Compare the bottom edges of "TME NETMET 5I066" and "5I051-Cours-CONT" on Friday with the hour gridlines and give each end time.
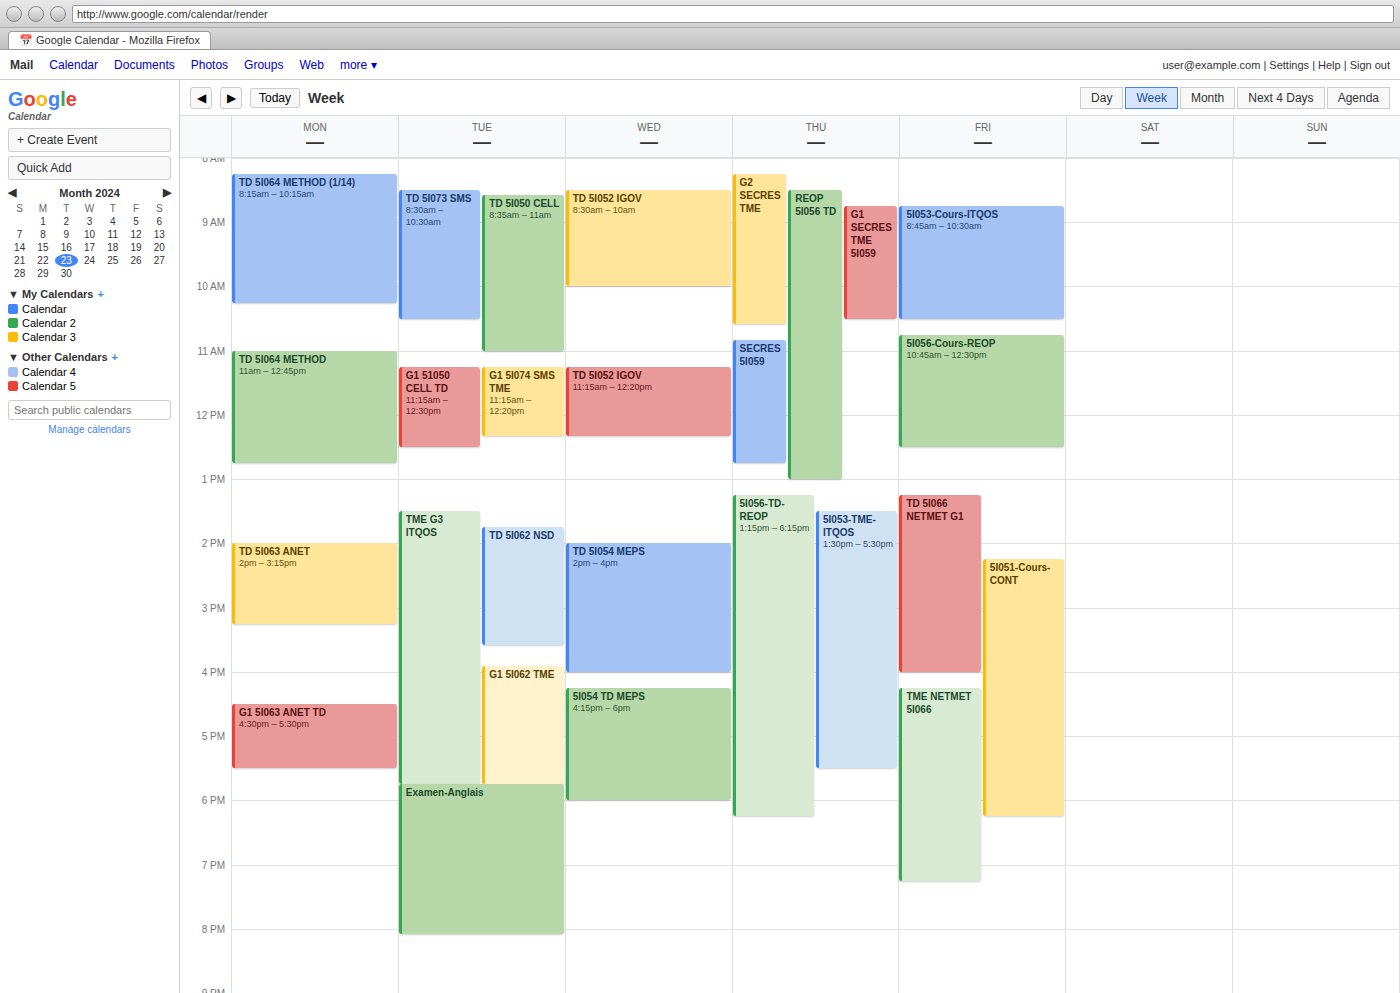
"TME NETMET 5I066": 19:15, neither: a quarter of the way from the 19:00 line to the 20:00 line. "5I051-Cours-CONT": 18:15, neither: a quarter of the way from the 18:00 line to the 19:00 line.